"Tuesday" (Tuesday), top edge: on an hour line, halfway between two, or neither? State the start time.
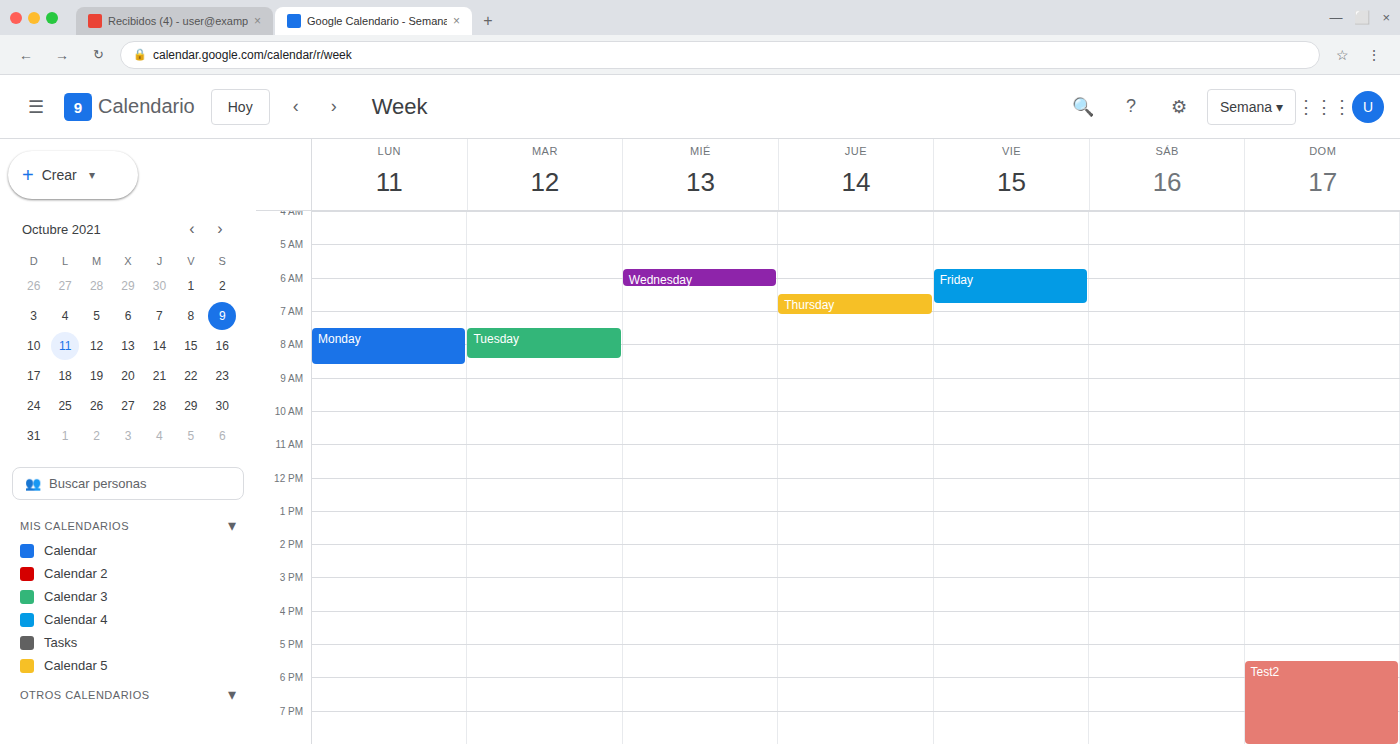
7:30 AM -- halfway between the 7 AM and 8 AM lines.